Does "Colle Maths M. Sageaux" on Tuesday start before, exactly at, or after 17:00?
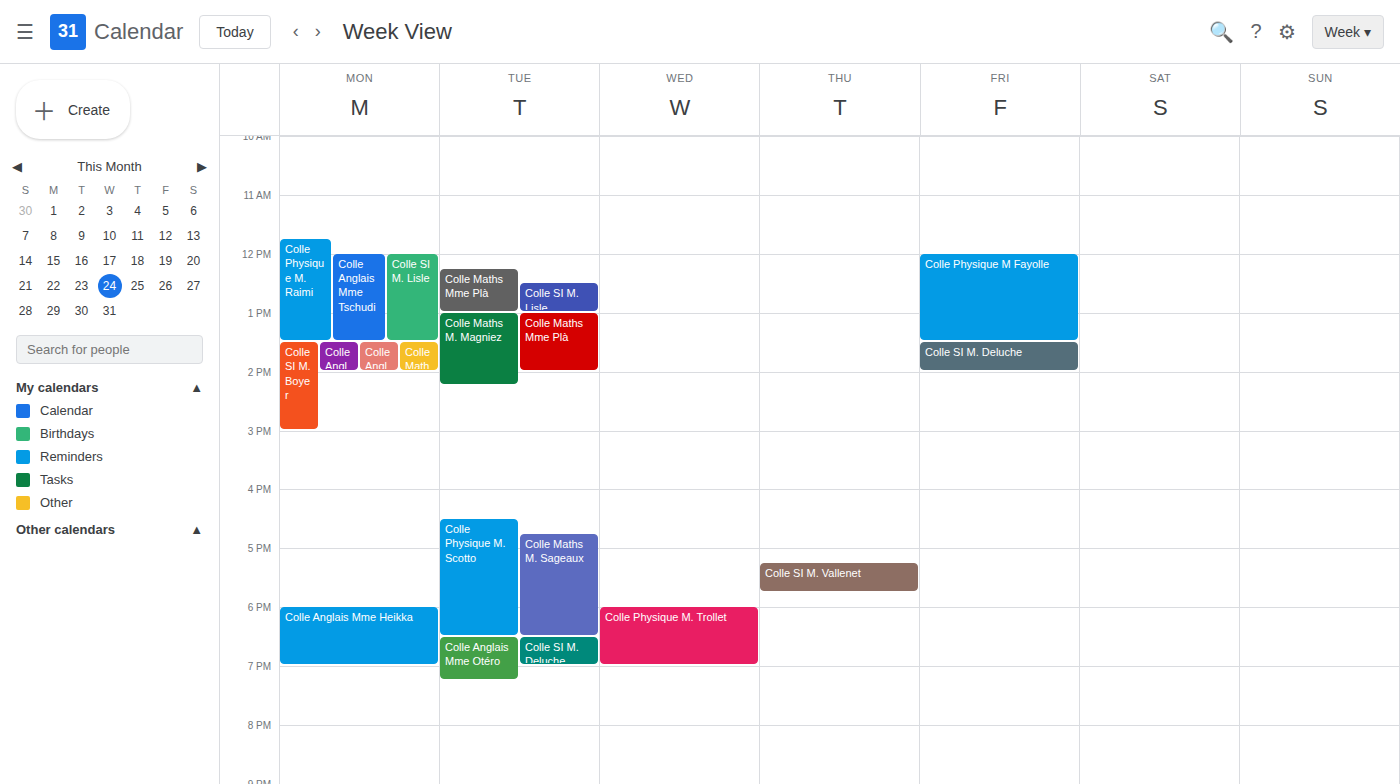
16:45 -- before 17:00, 15 minutes above the 17:00 line.